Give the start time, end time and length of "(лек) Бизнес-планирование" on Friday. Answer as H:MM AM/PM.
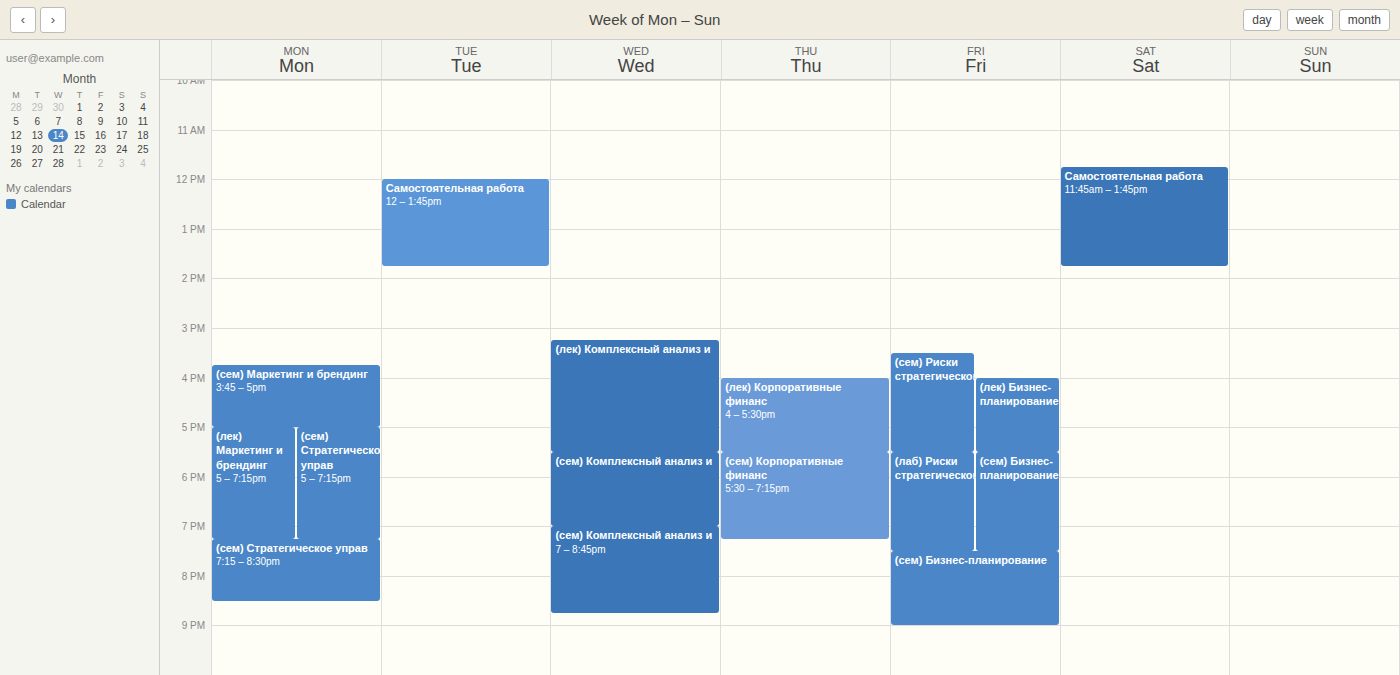
4:00 PM to 5:30 PM, 1 hour 30 minutes